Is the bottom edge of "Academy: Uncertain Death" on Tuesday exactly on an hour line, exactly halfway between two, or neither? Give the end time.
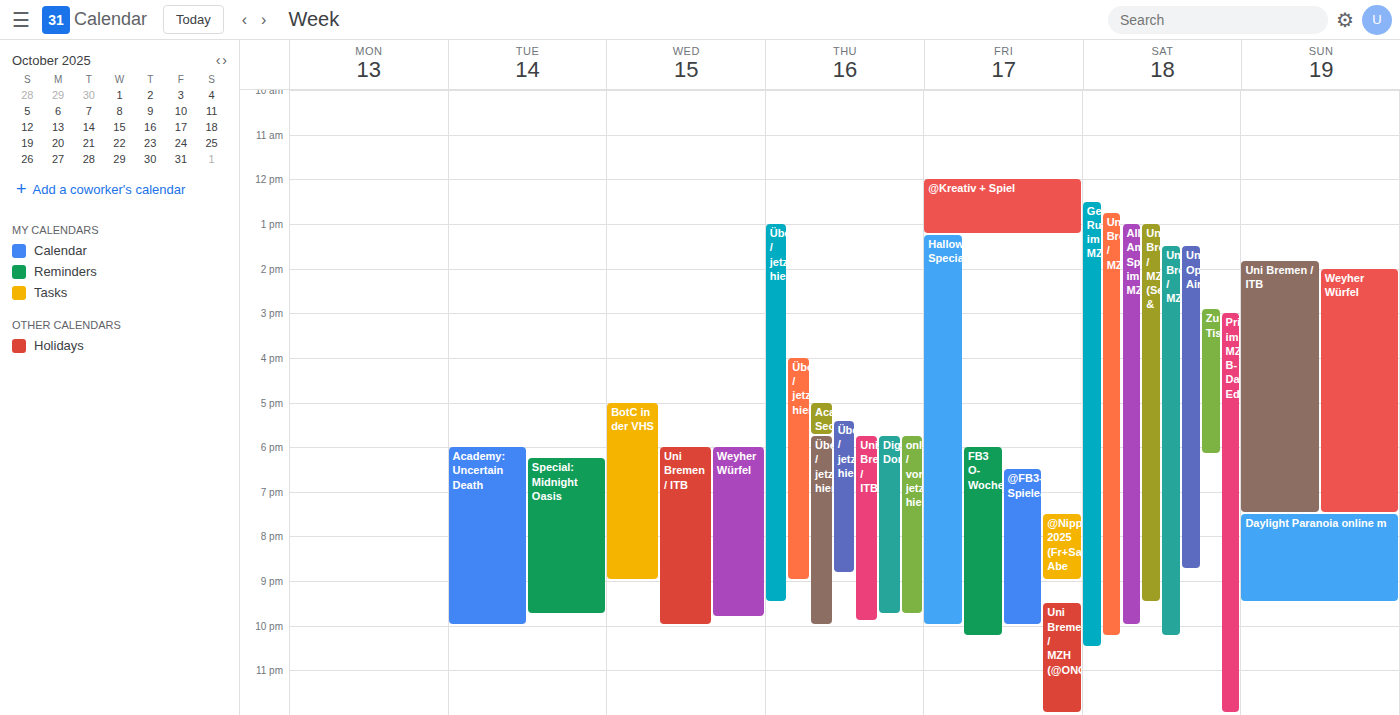
10:00 PM -- exactly on the 10 PM line.